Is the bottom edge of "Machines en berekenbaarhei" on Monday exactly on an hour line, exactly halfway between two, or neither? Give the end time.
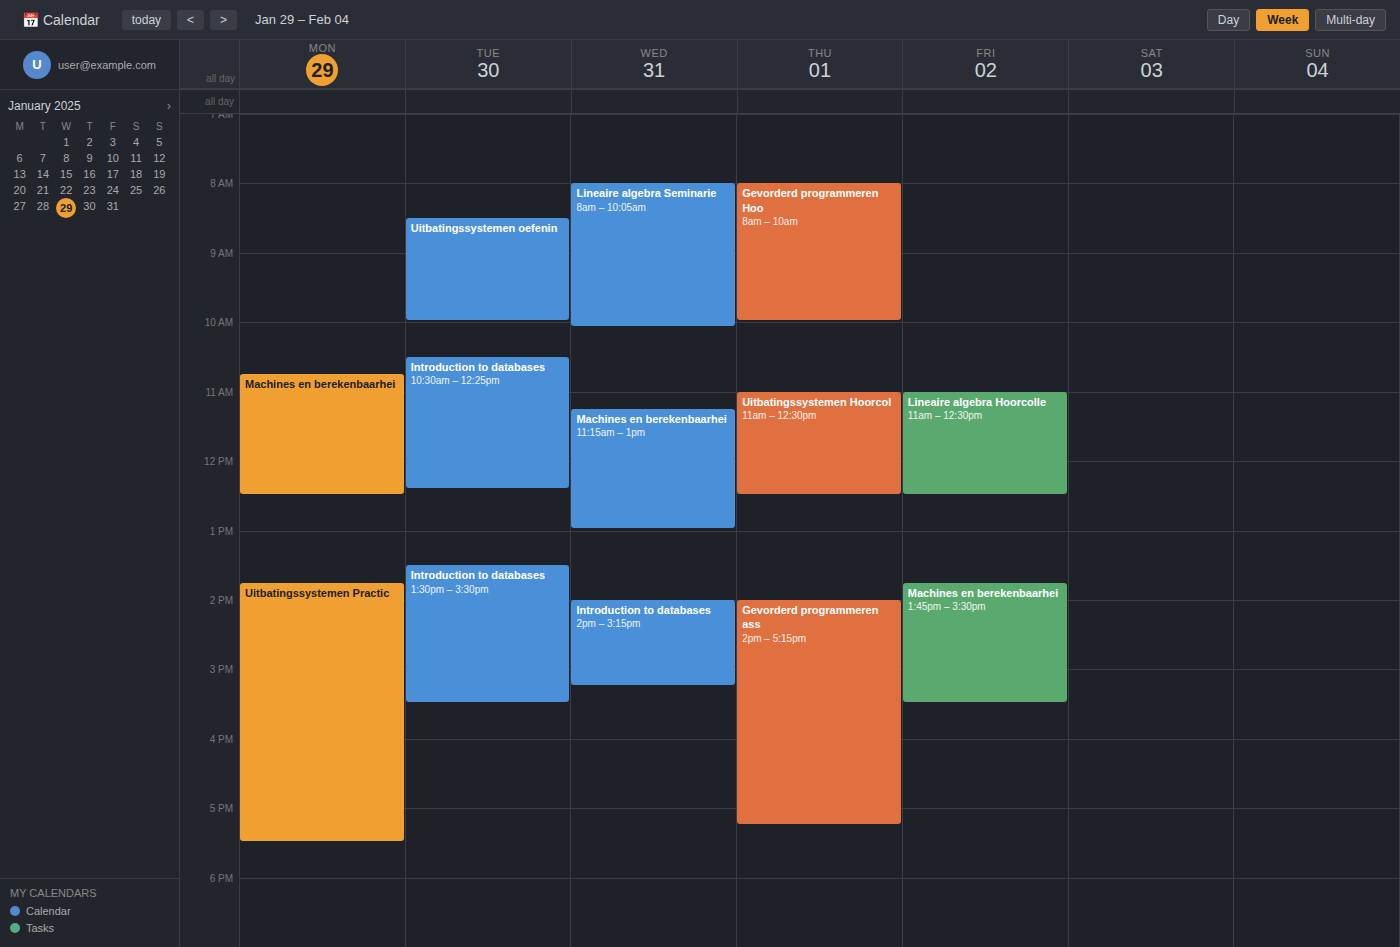
12:30 PM -- halfway between the 12 PM and 1 PM lines.